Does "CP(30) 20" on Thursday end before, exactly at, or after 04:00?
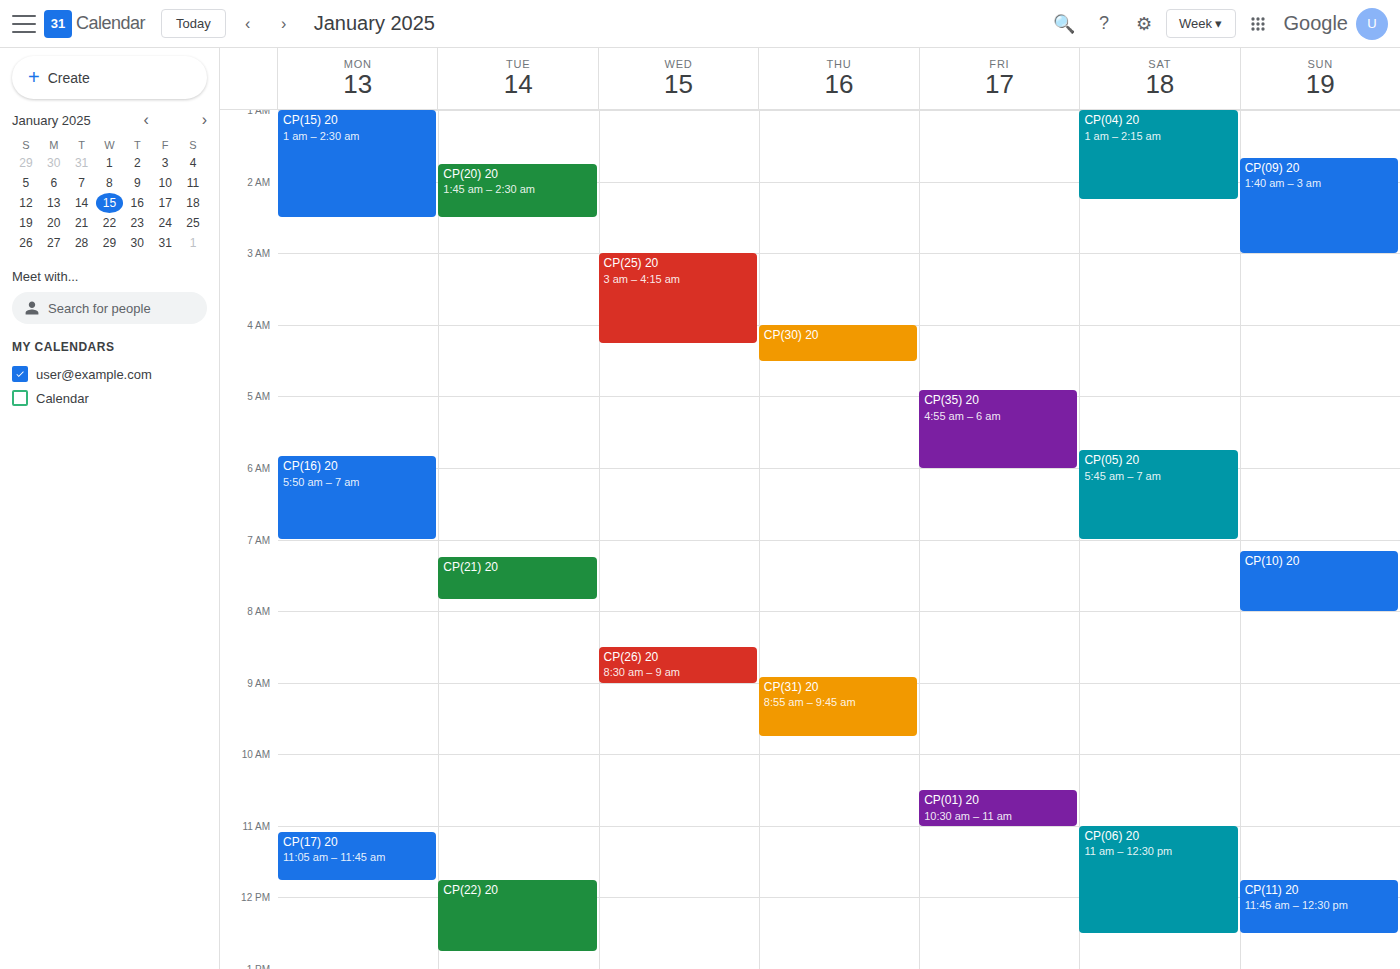
04:30 -- after 04:00, 30 minutes below the 04:00 line.